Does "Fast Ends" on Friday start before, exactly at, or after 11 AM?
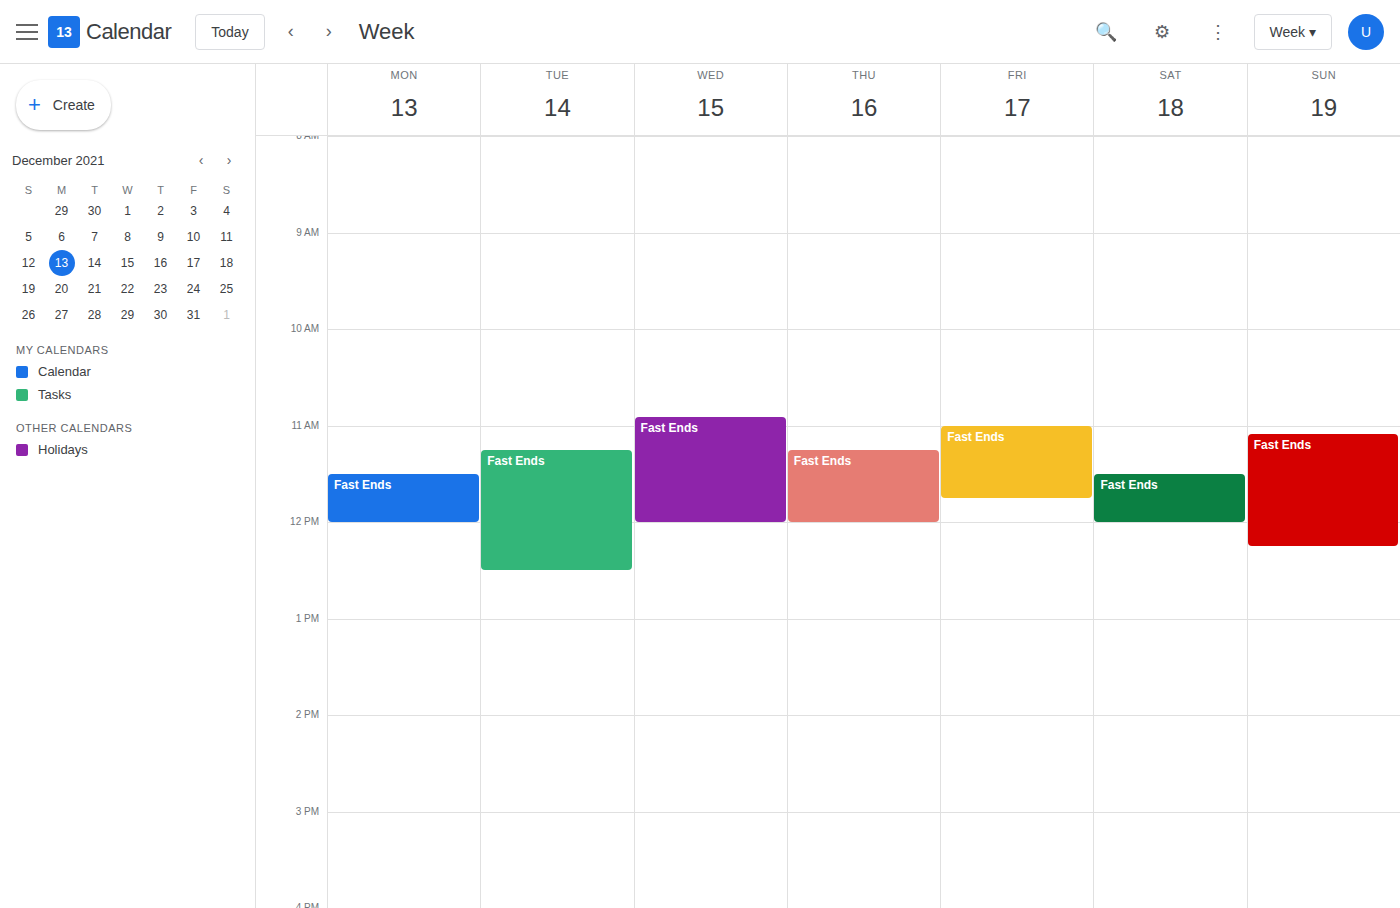
11:00 AM -- exactly at 11 AM, on the 11 AM line.